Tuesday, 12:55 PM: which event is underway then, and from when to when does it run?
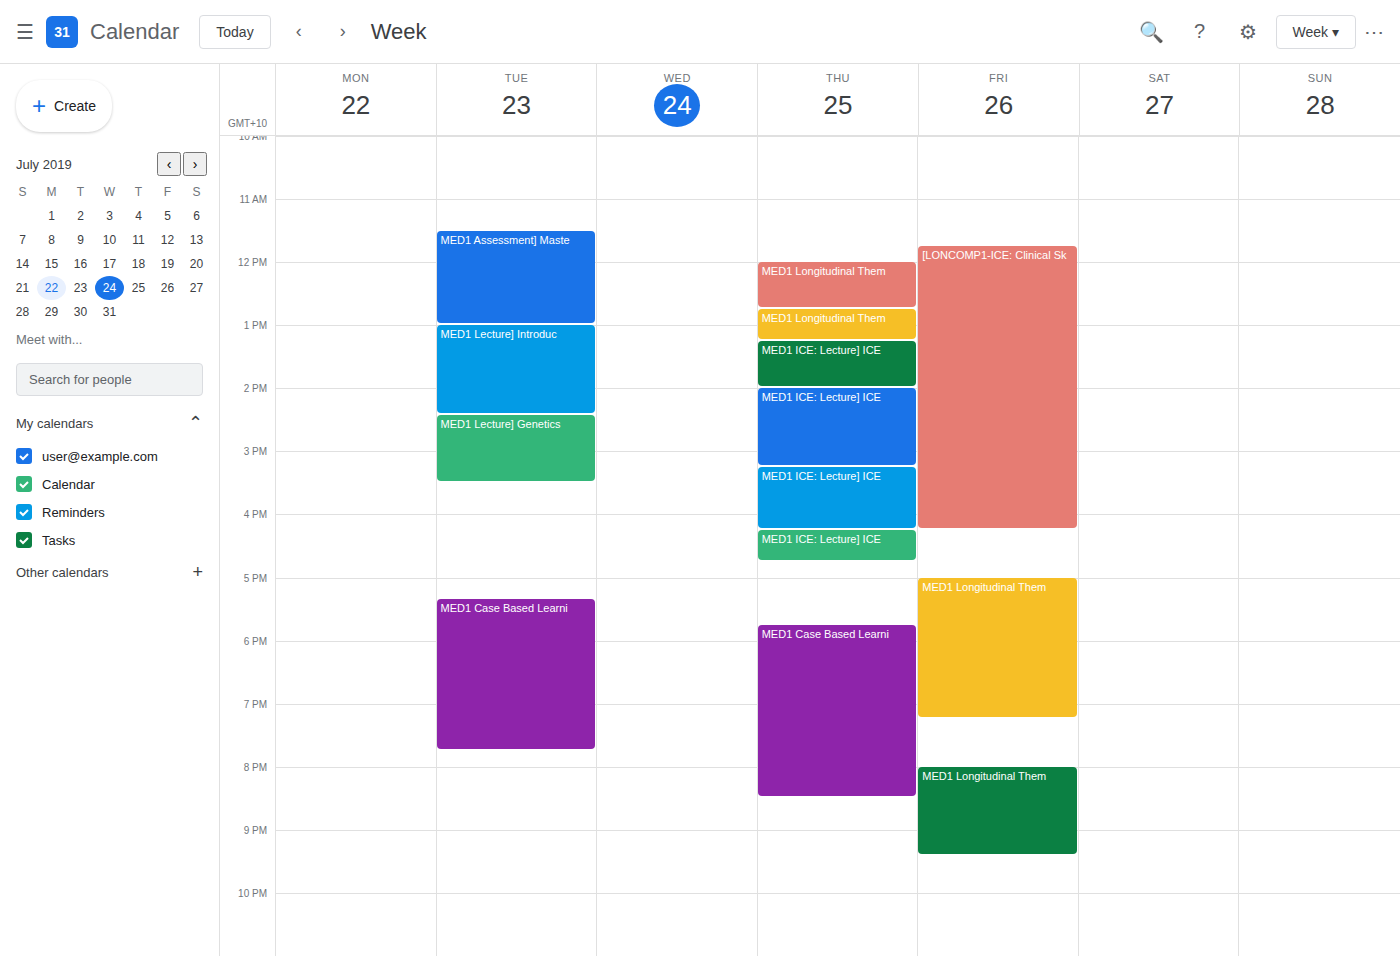
"MED1 Assessment] Maste", 11:30 AM to 1:00 PM